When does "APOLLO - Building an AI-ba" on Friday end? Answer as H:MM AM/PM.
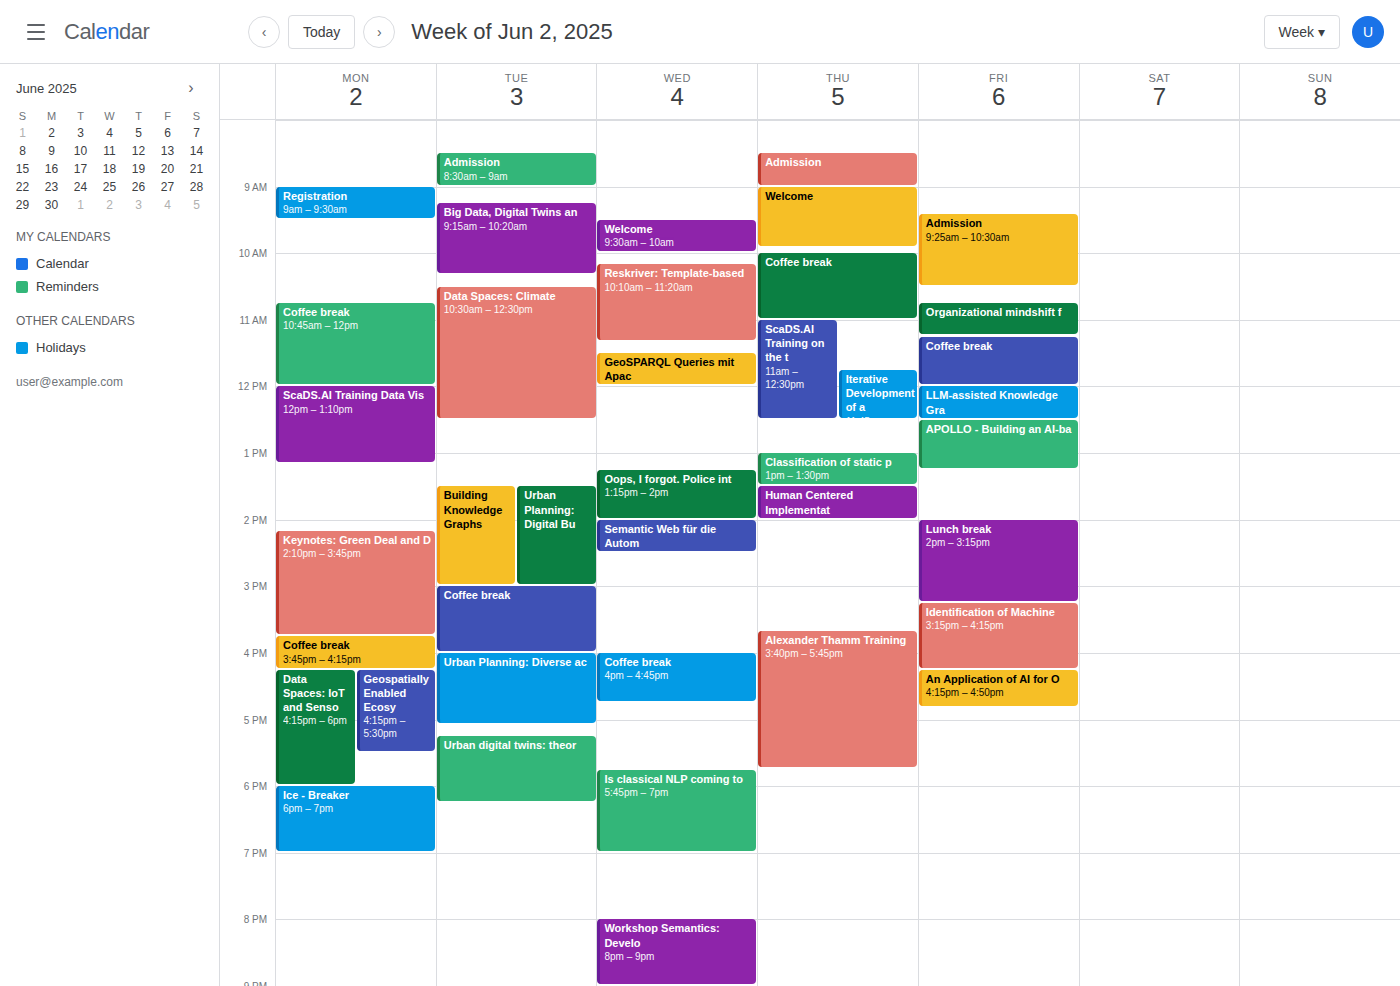
1:15 PM